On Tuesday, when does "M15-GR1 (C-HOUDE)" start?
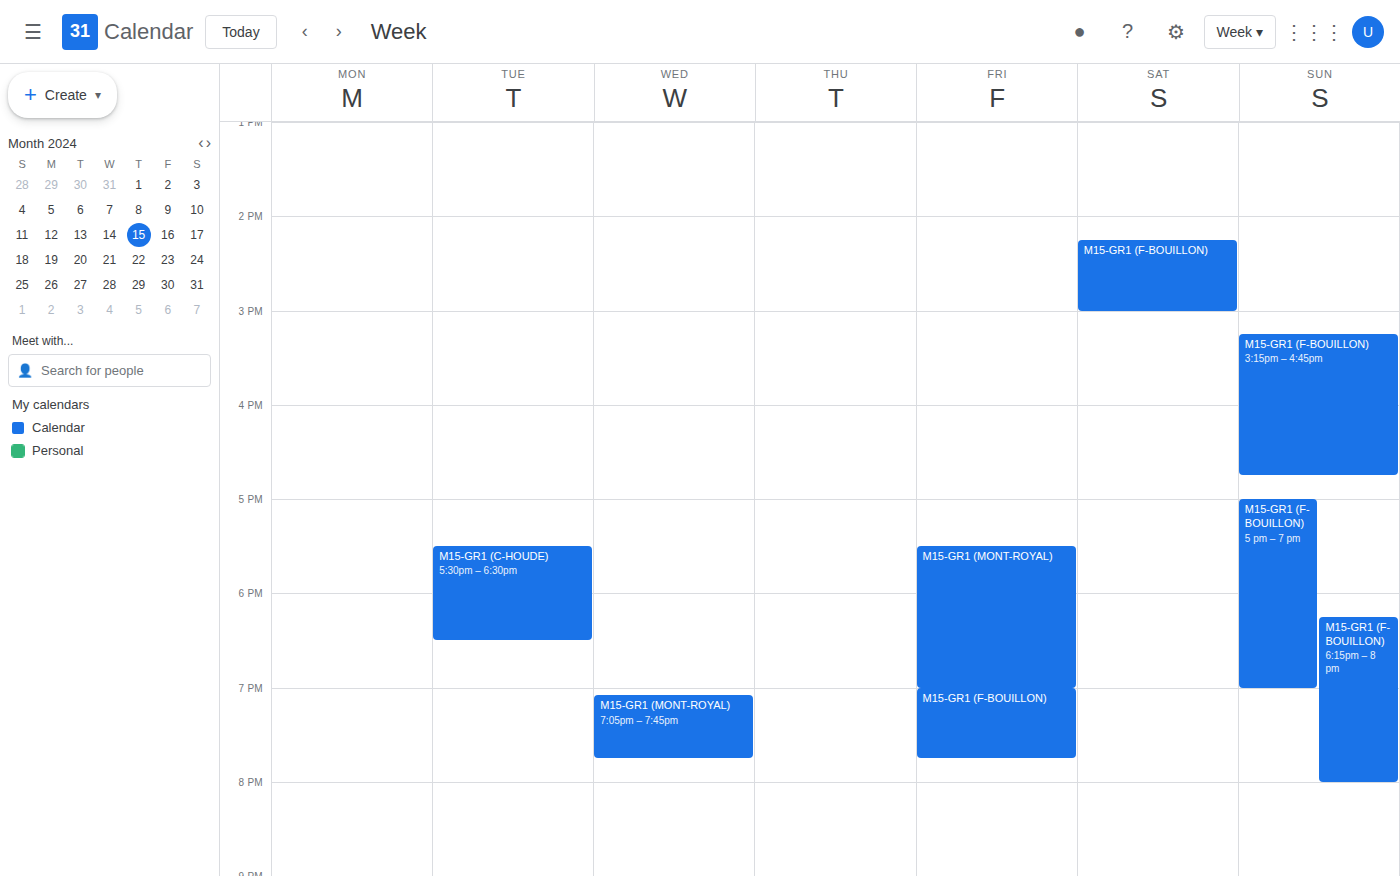
5:30 PM